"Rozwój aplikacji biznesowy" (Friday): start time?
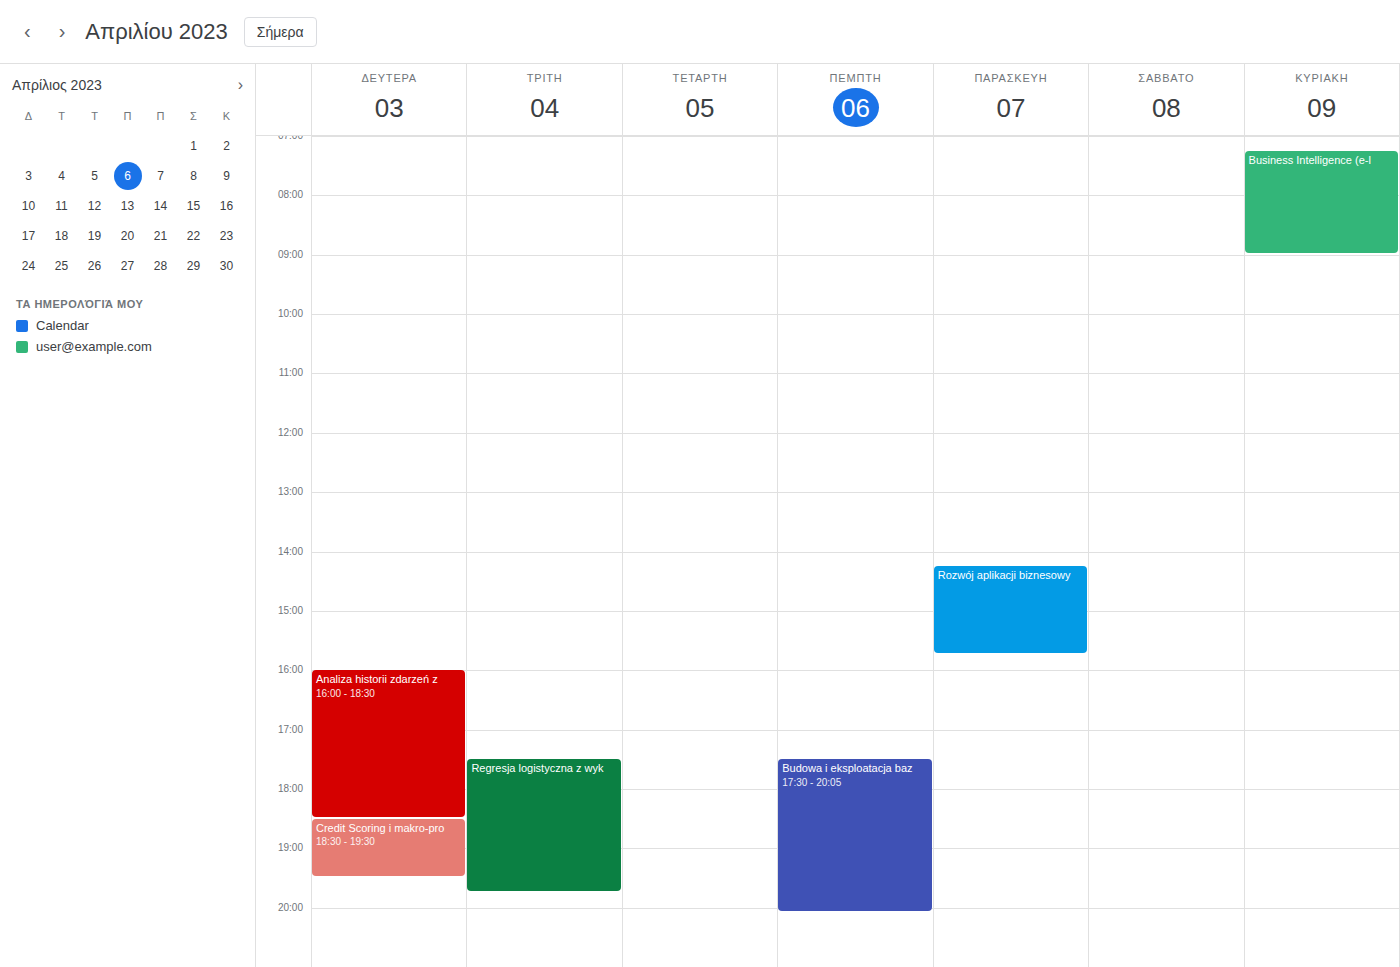
14:15